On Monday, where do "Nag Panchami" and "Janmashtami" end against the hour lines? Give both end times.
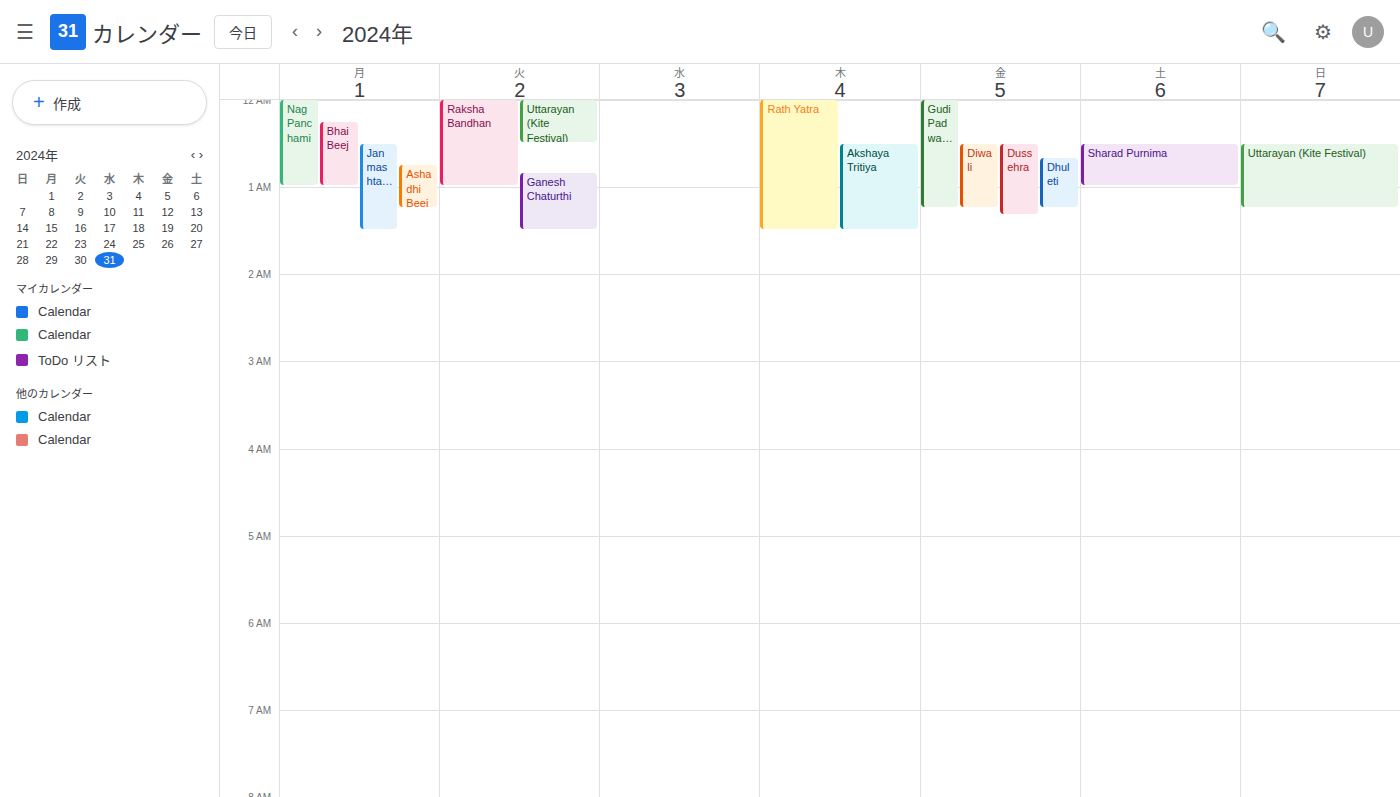
"Nag Panchami": 1:00 AM, exactly on the 1 AM line. "Janmashtami": 1:30 AM, halfway between the 1 AM and 2 AM lines.